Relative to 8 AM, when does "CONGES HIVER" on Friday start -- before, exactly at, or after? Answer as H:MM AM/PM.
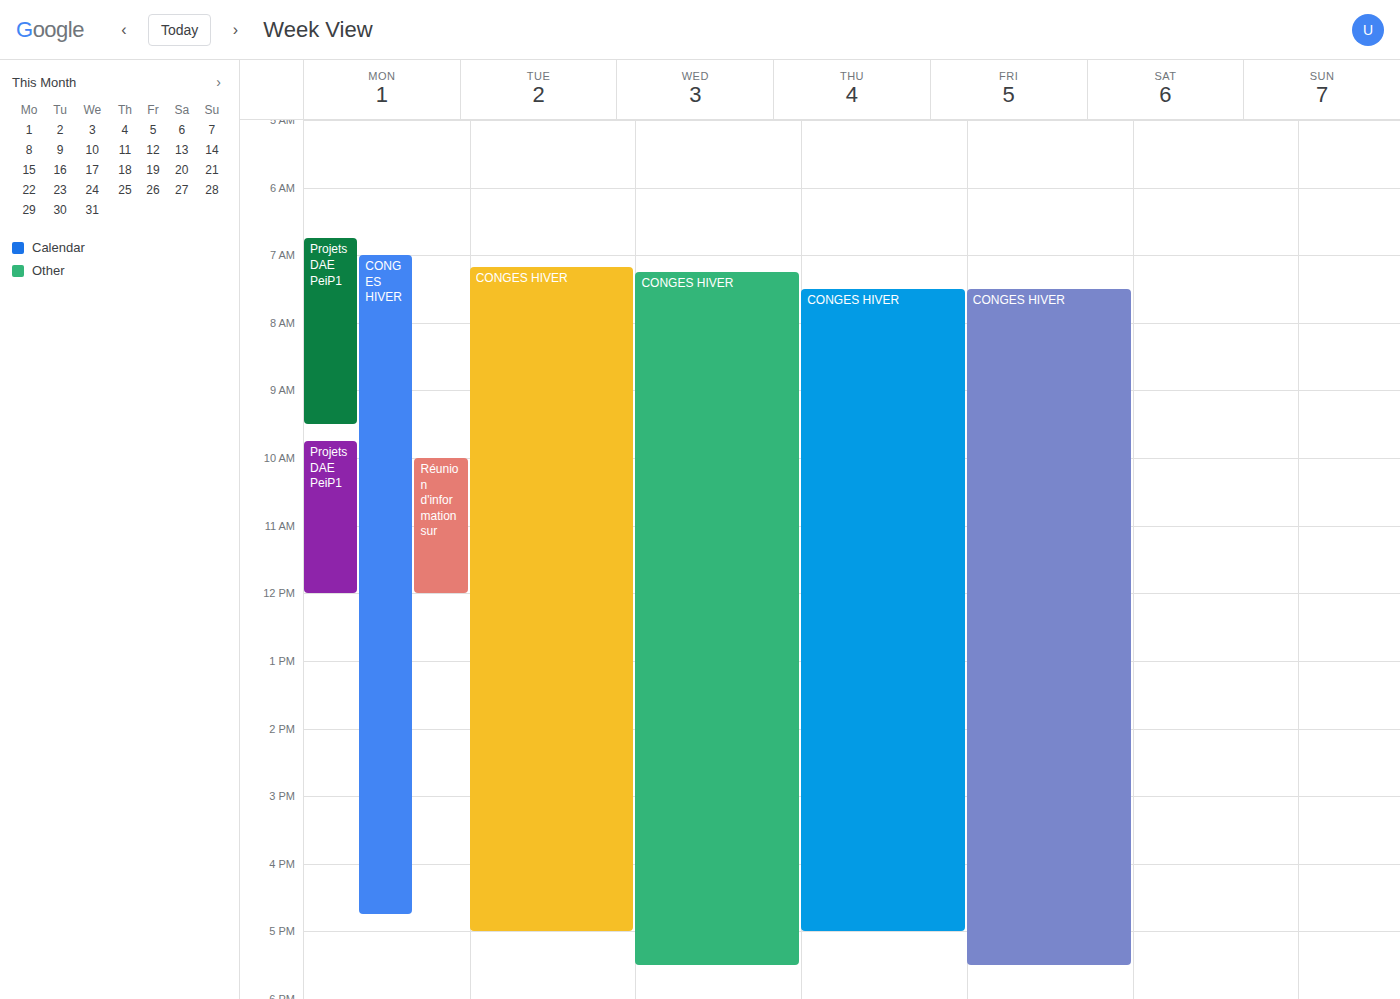
7:30 AM -- before 8 AM, 30 minutes above the 8 AM line.